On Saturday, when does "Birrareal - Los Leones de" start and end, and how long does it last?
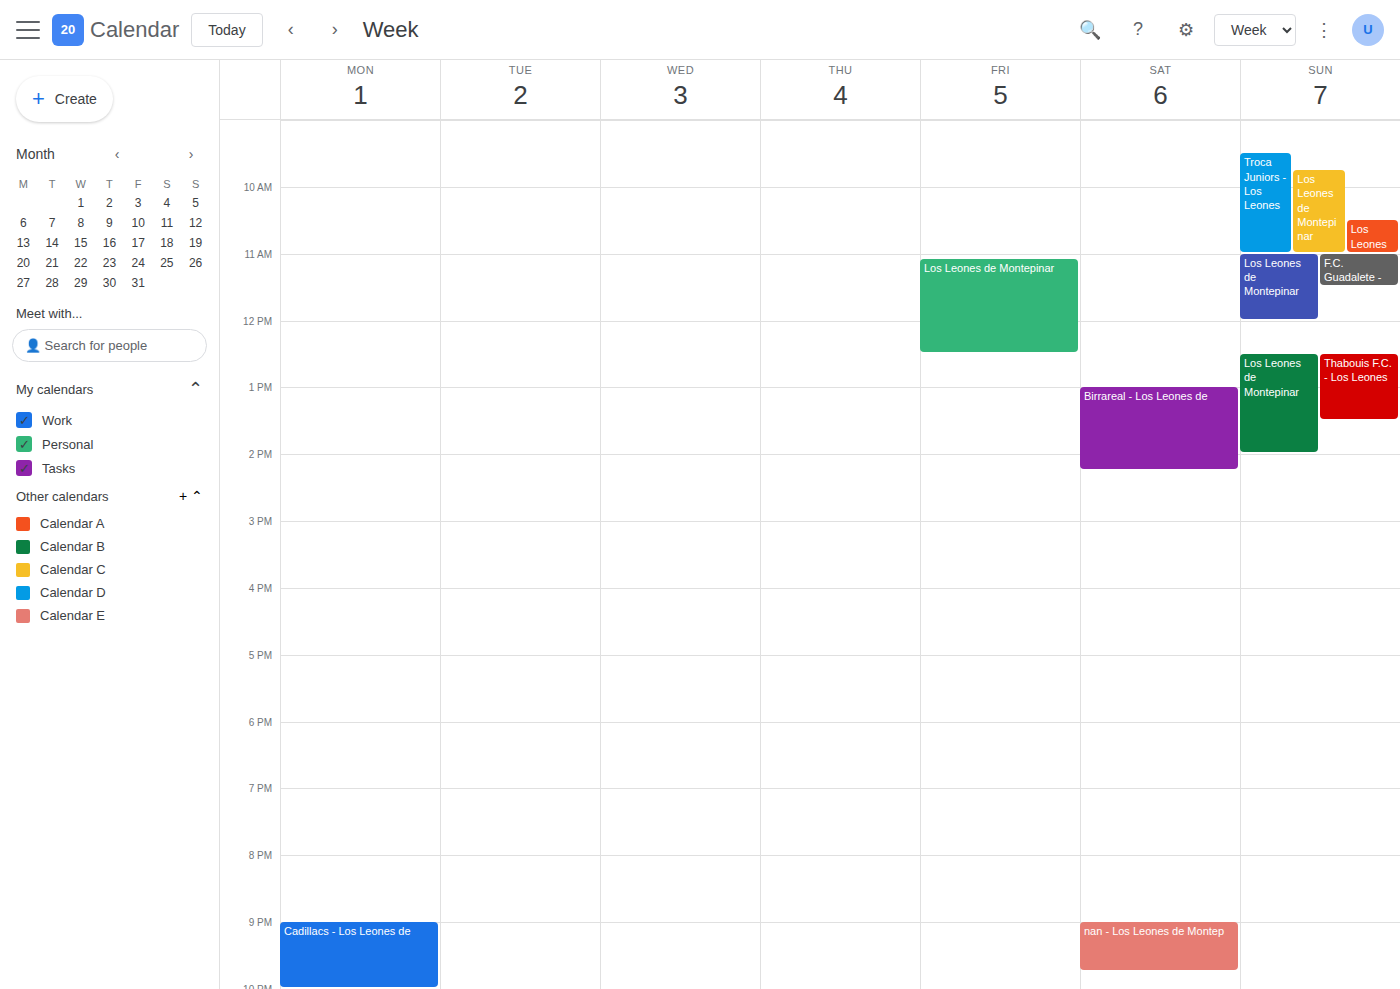
1:00 PM to 2:15 PM, 1 hour 15 minutes